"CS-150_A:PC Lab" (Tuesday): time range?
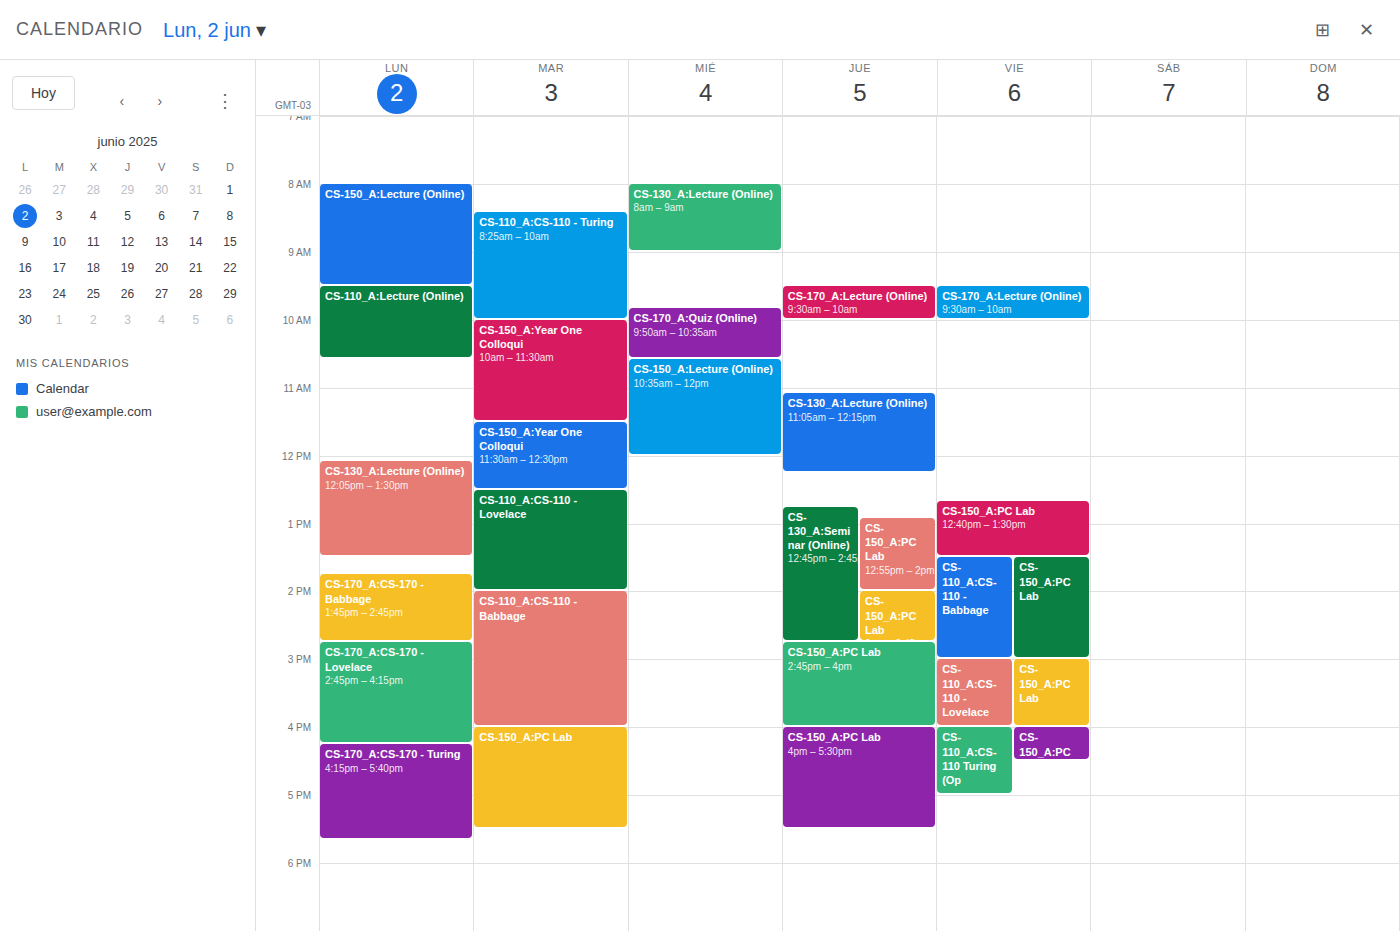
4:00 PM to 5:30 PM